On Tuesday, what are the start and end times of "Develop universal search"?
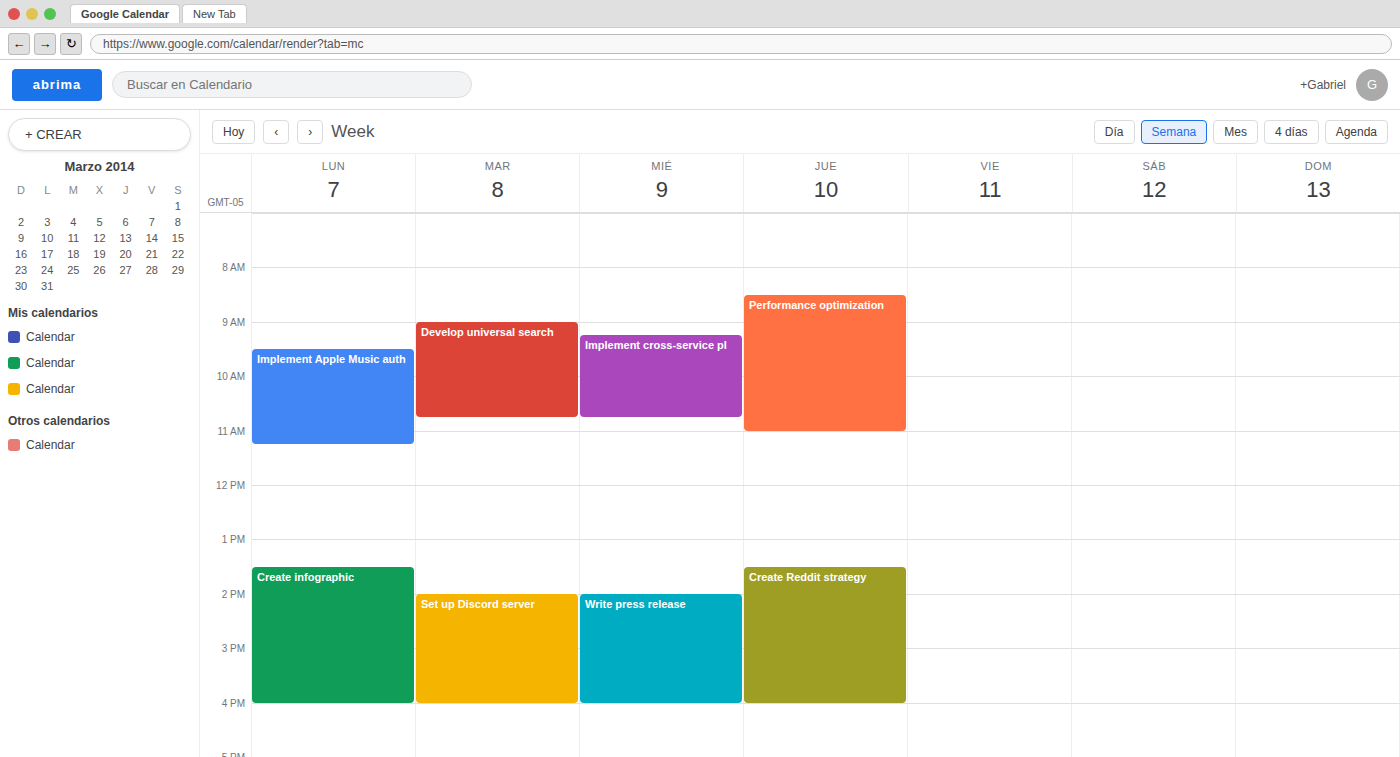
09:00 to 10:45